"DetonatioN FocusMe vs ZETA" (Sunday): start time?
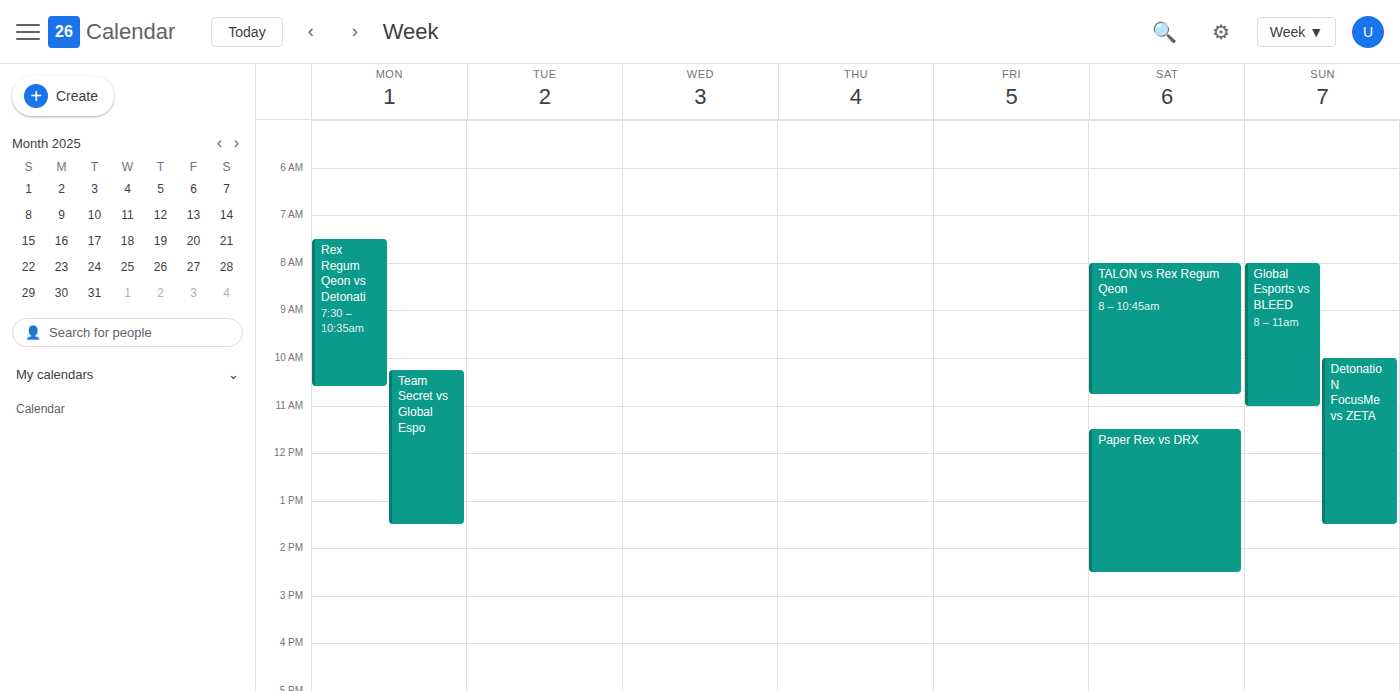
10:00 AM